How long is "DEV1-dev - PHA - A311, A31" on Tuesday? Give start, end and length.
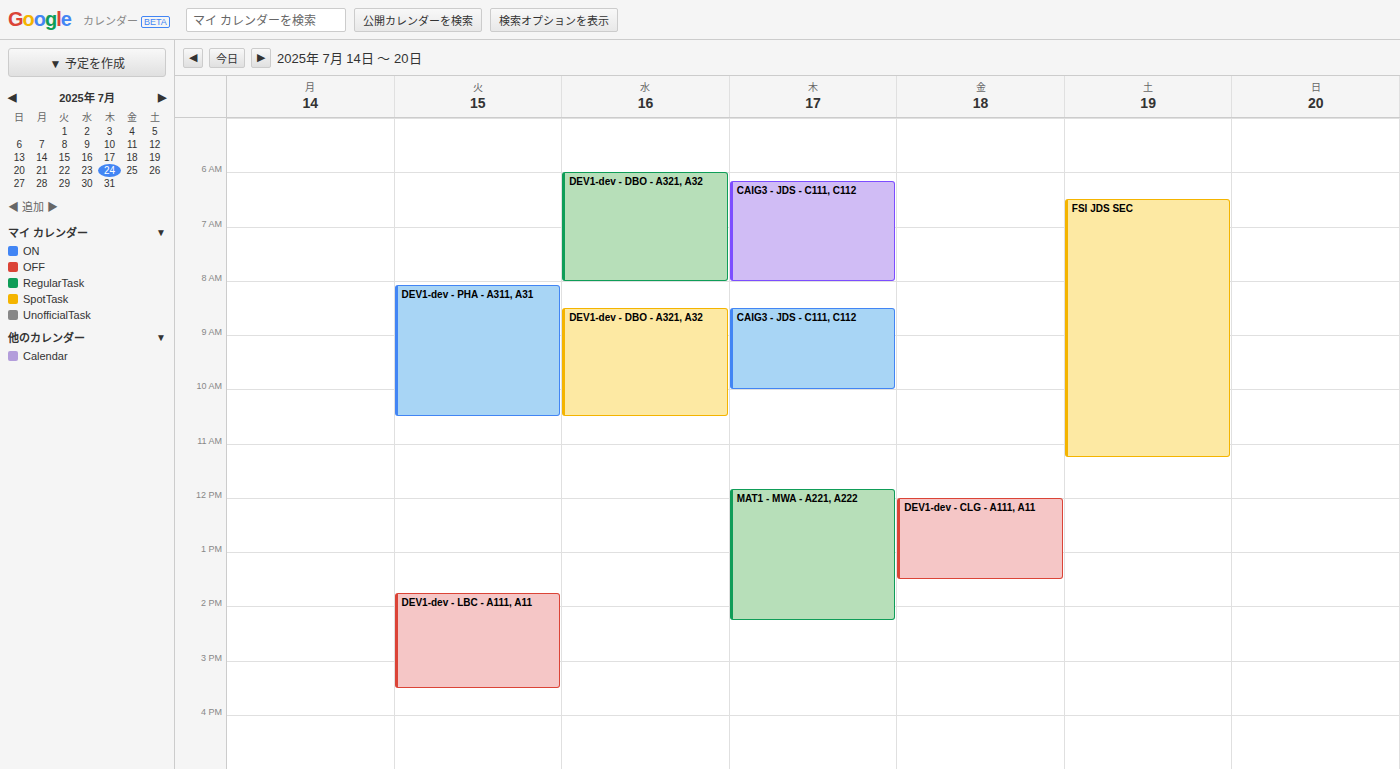
8:05 AM to 10:30 AM, 2 hours 25 minutes